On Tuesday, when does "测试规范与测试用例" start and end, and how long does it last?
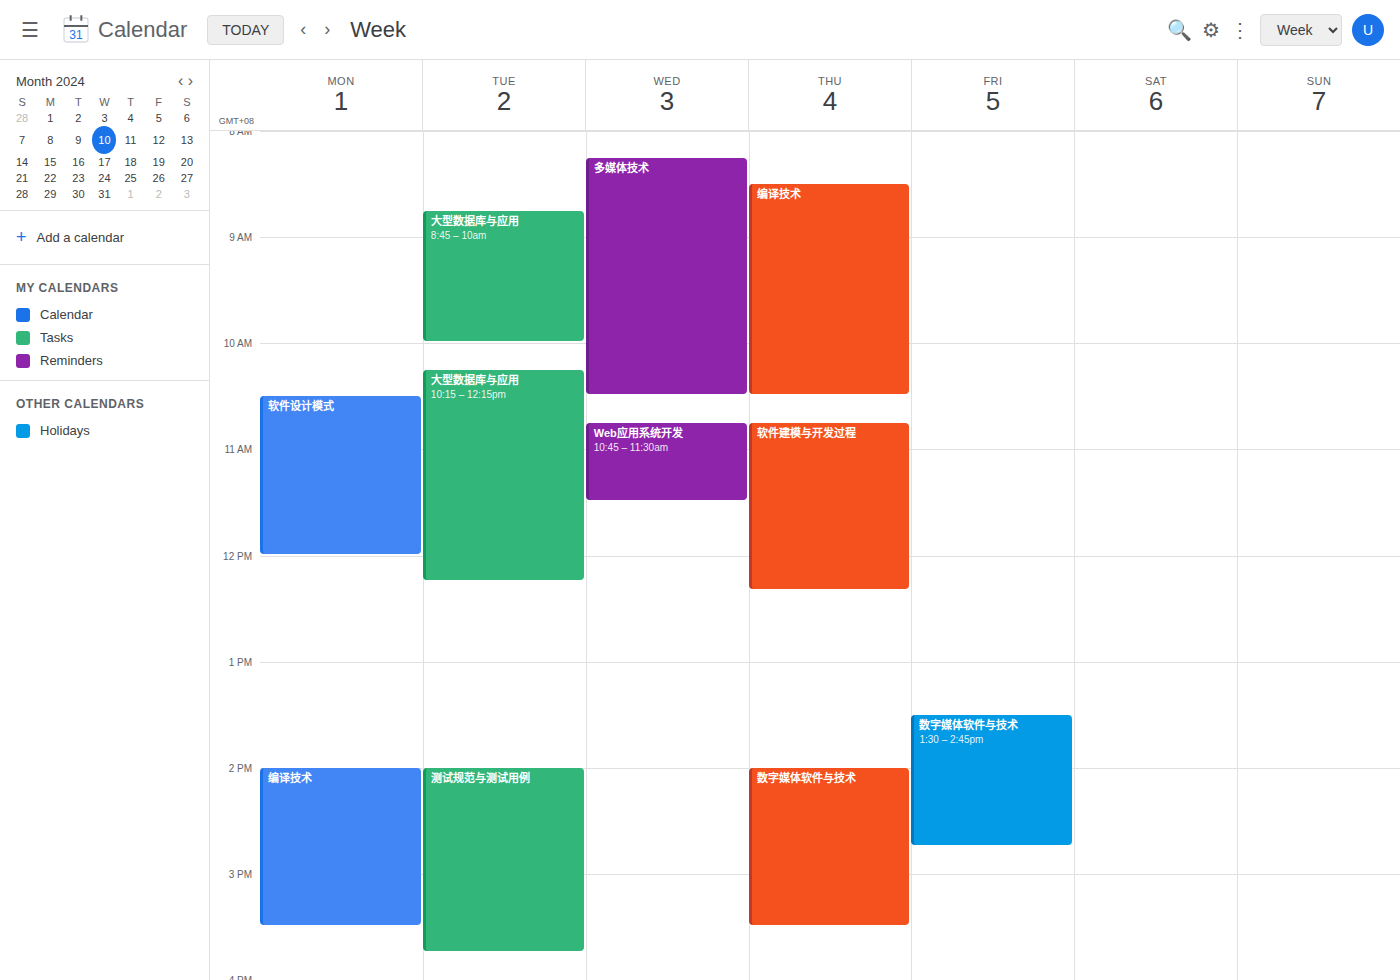
2:00 PM to 3:45 PM, 1 hour 45 minutes